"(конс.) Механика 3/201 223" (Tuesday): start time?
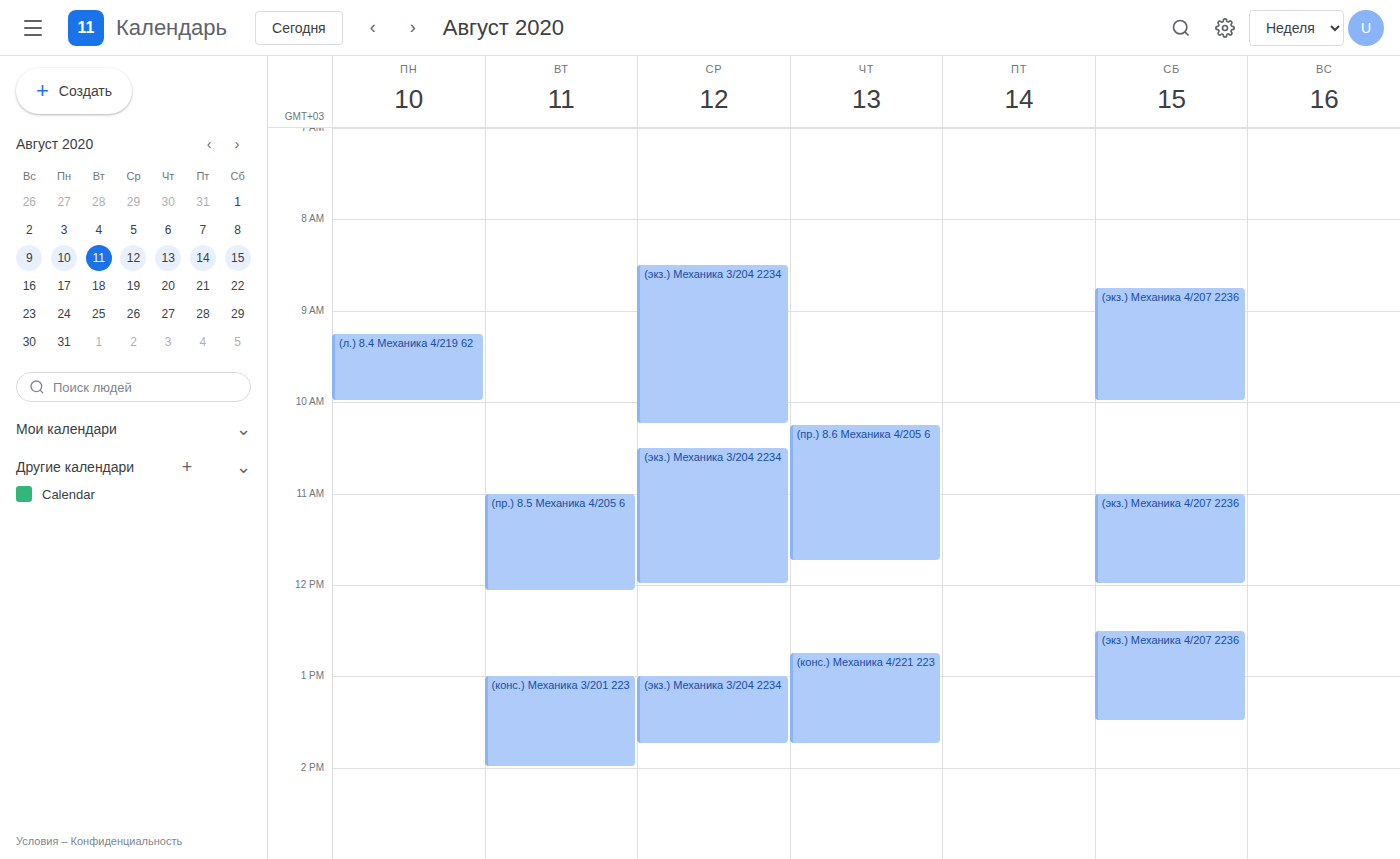
1:00 PM